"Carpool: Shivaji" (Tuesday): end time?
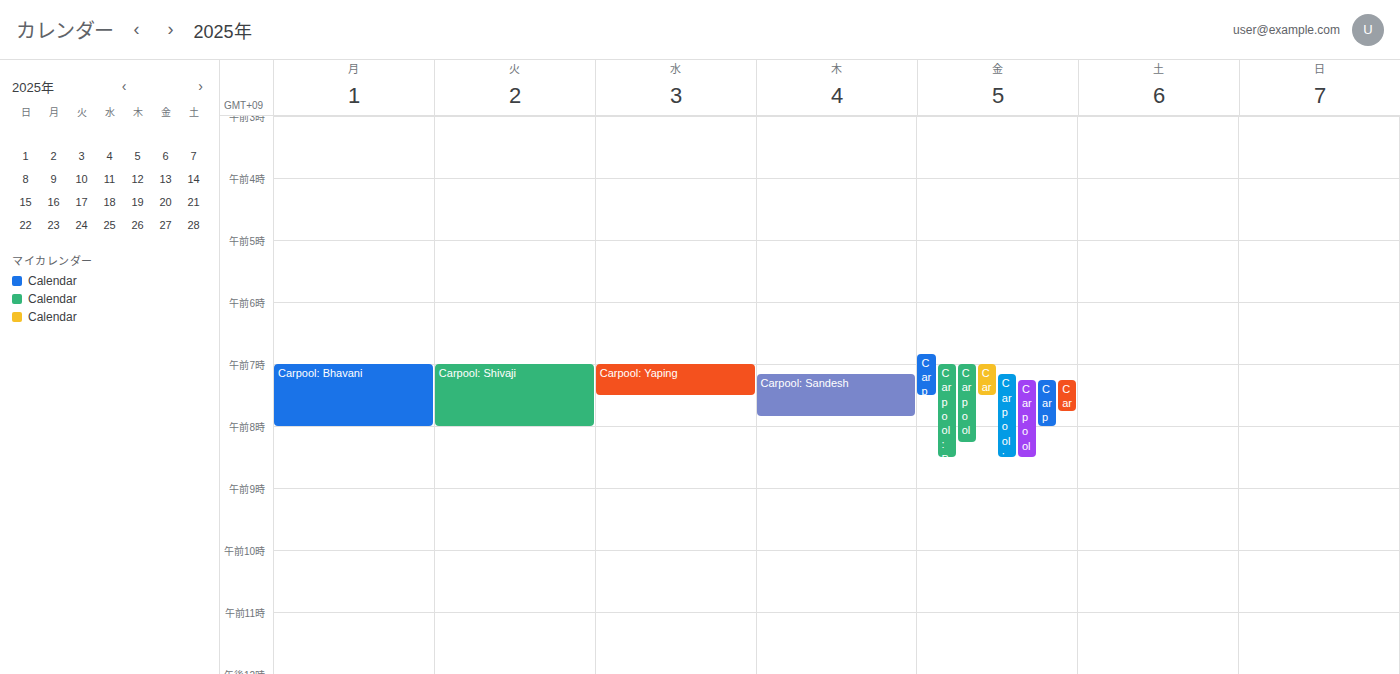
08:00